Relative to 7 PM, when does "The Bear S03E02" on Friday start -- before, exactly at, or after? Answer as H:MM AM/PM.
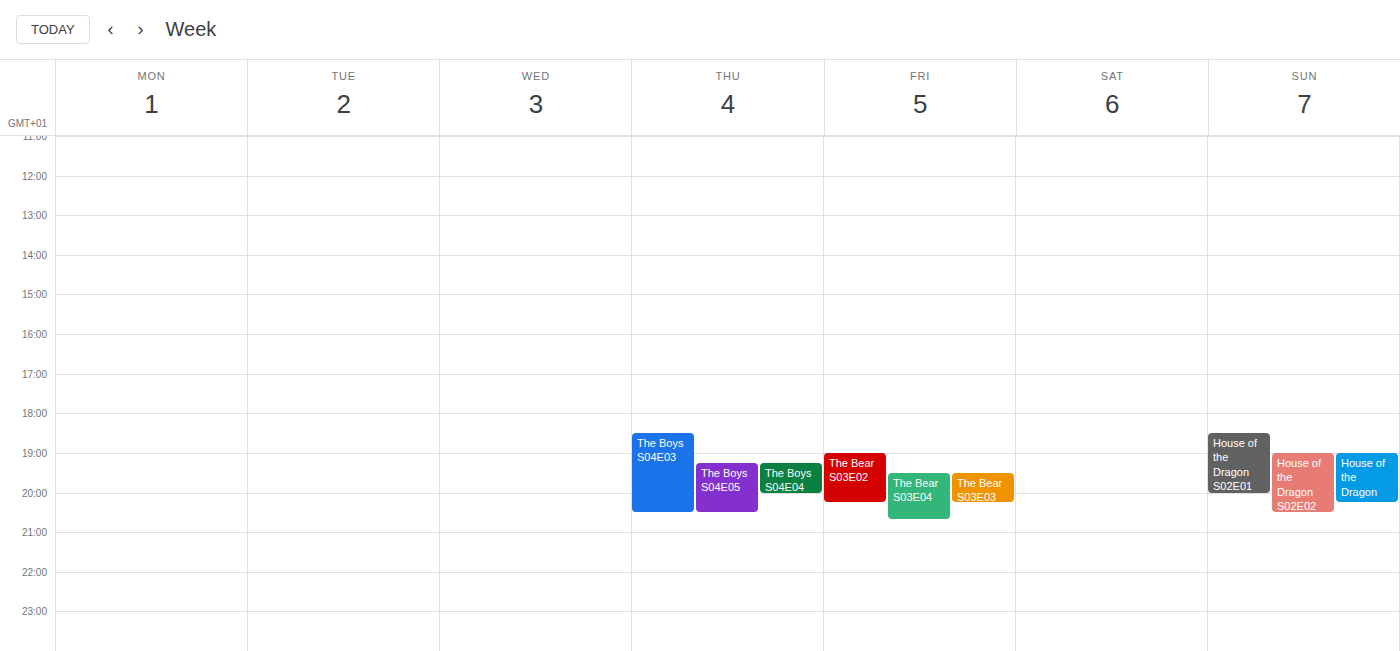
7:00 PM -- exactly at 7 PM, on the 7 PM line.